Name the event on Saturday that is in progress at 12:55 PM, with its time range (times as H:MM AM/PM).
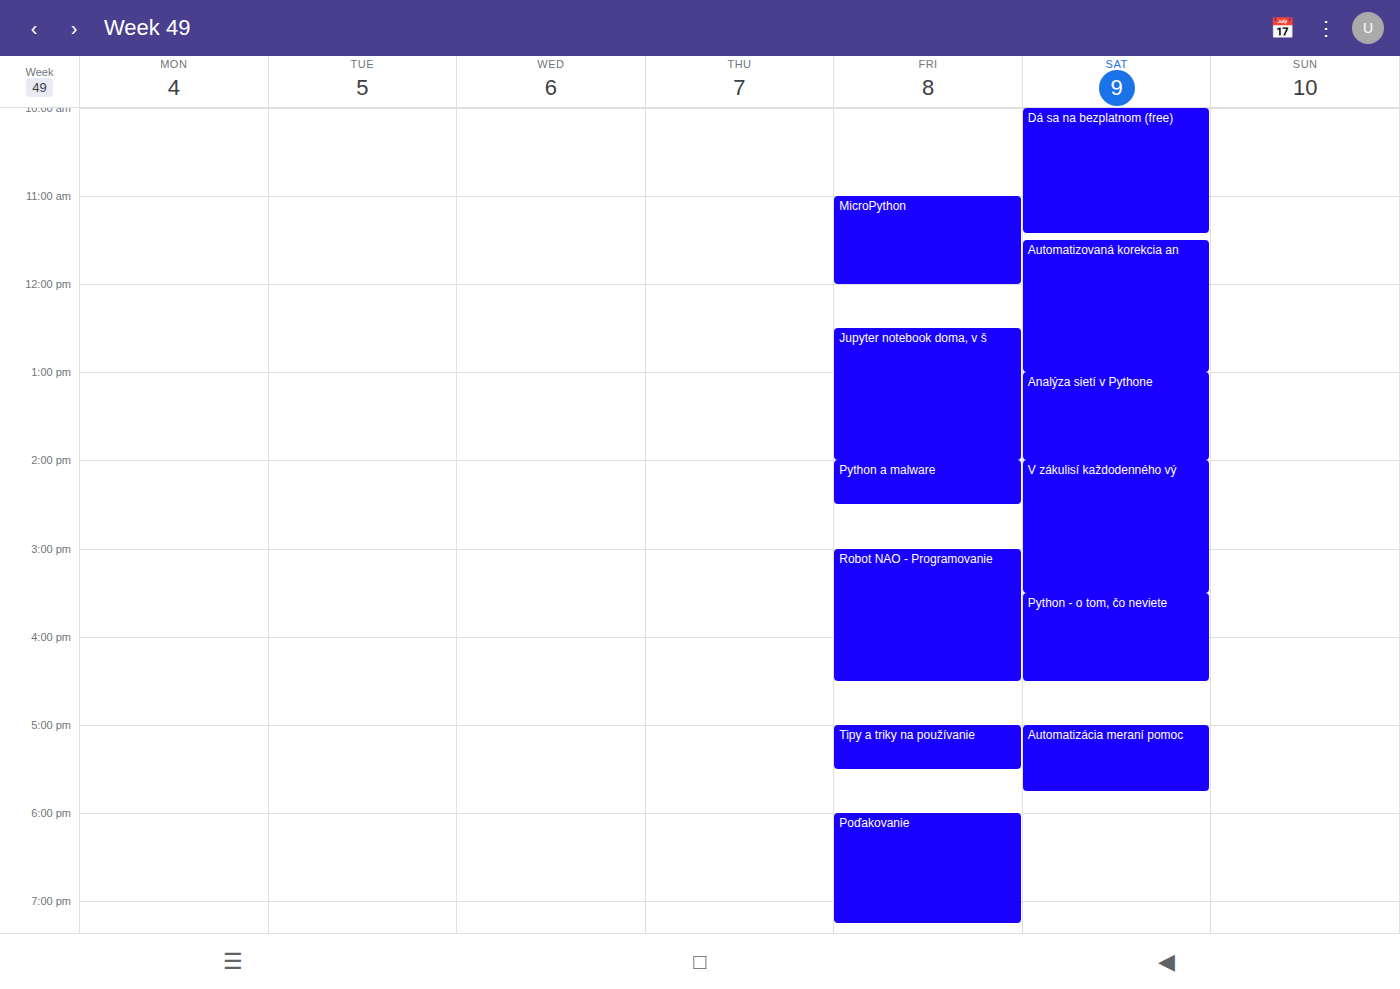
"Automatizovaná korekcia an", 11:30 AM to 1:00 PM